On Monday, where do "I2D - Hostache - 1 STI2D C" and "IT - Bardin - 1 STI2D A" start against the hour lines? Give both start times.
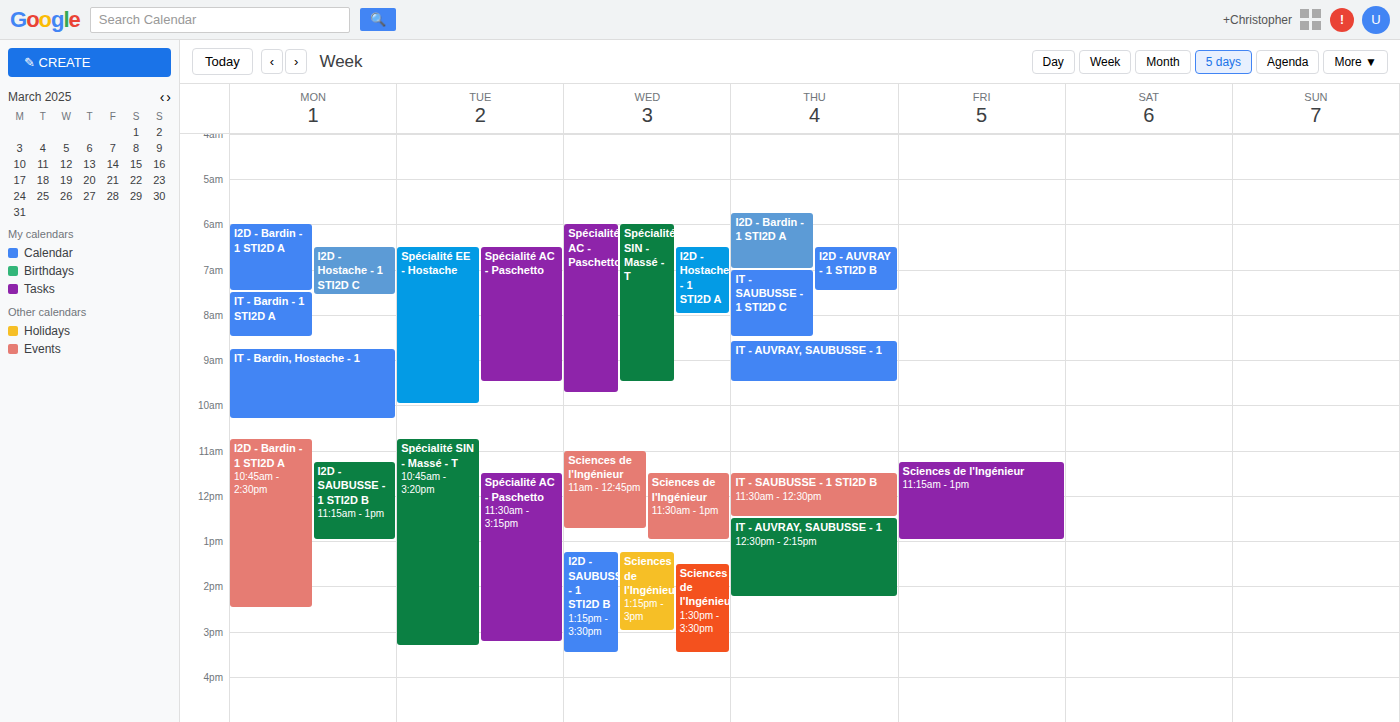
"I2D - Hostache - 1 STI2D C": 6:30 AM, halfway between the 6 AM and 7 AM lines. "IT - Bardin - 1 STI2D A": 7:30 AM, halfway between the 7 AM and 8 AM lines.